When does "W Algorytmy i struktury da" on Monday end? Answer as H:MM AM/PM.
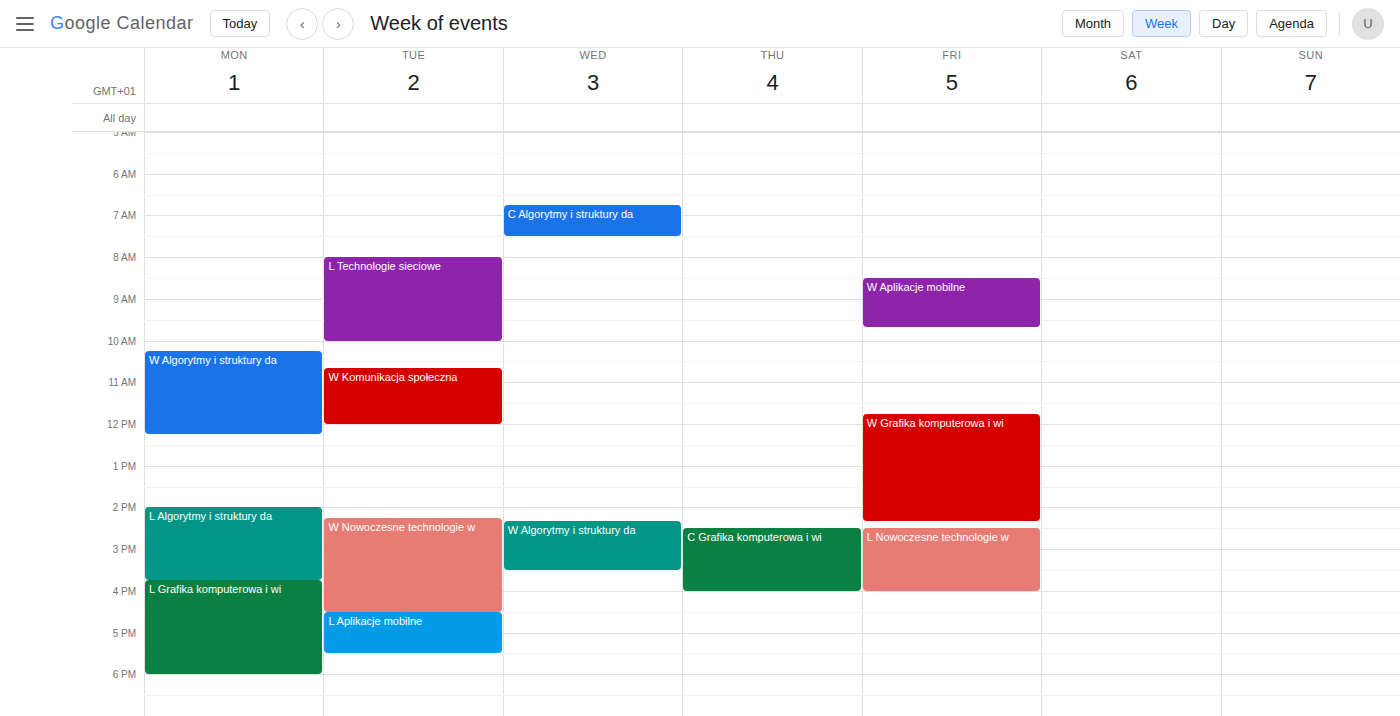
12:15 PM